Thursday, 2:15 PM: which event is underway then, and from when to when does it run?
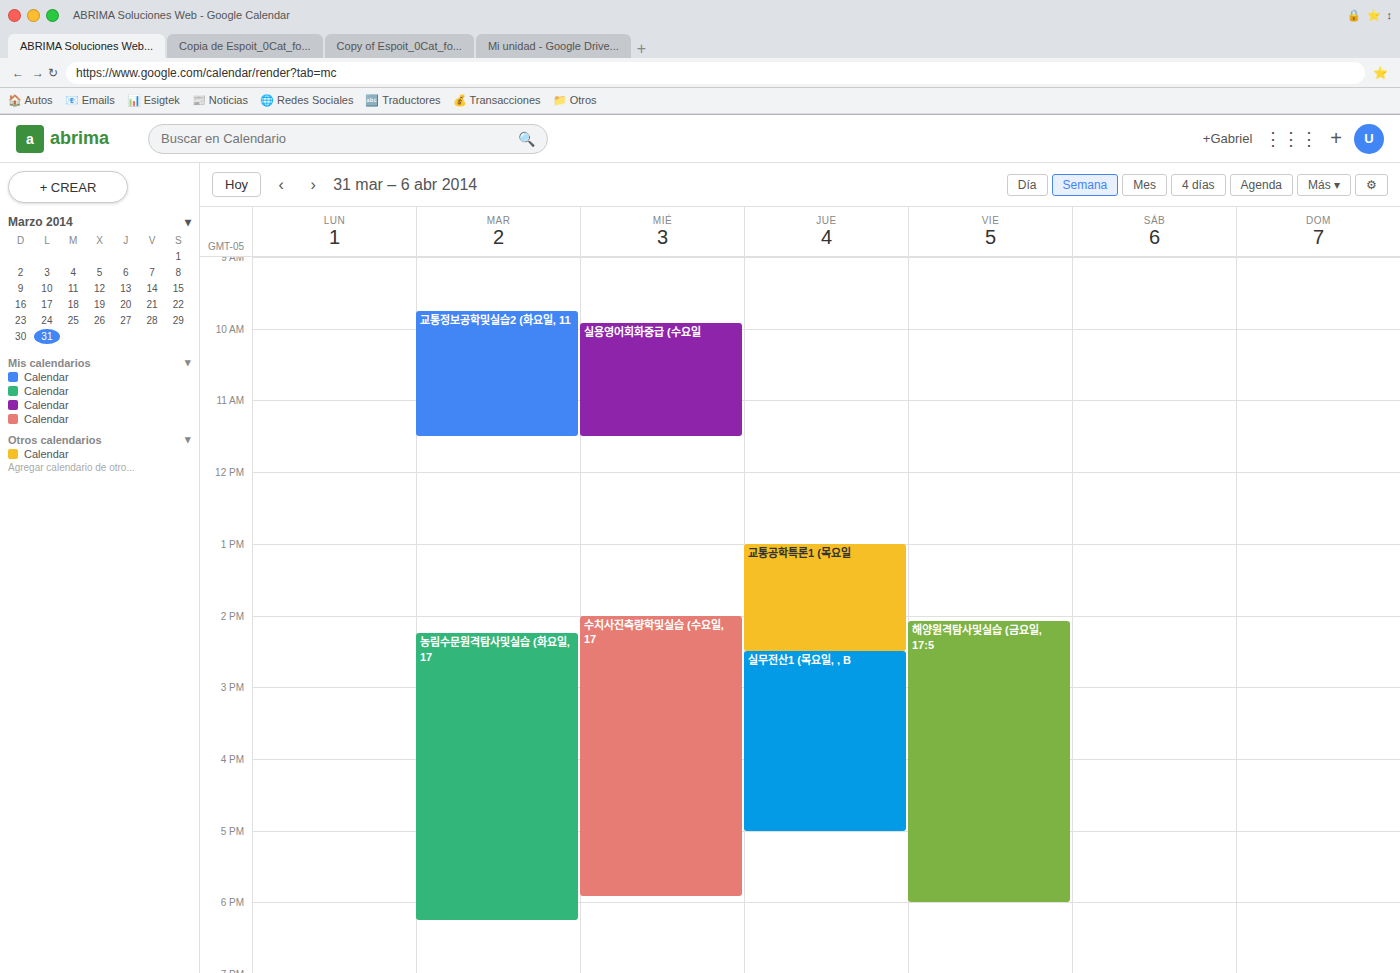
"교통공학특론1 (목요일", 1:00 PM to 2:30 PM